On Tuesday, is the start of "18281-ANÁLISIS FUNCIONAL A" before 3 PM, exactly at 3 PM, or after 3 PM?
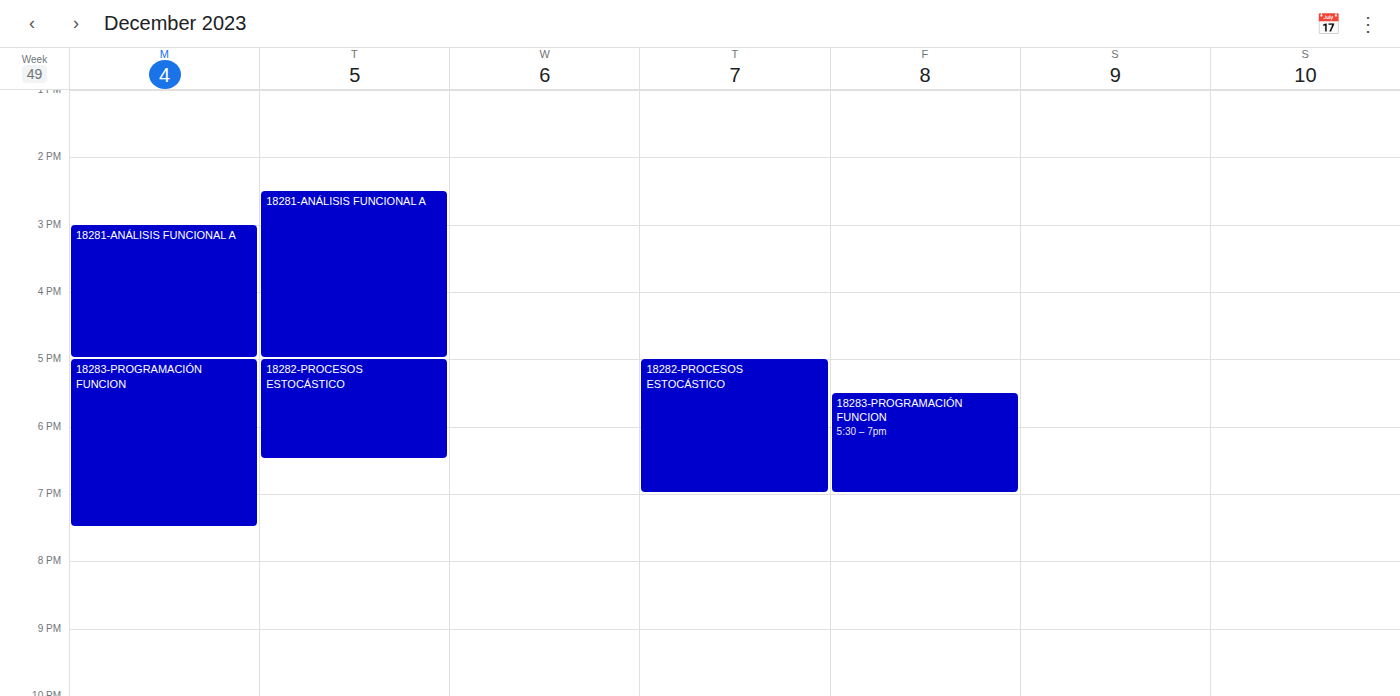
2:30 PM -- before 3 PM, 30 minutes above the 3 PM line.